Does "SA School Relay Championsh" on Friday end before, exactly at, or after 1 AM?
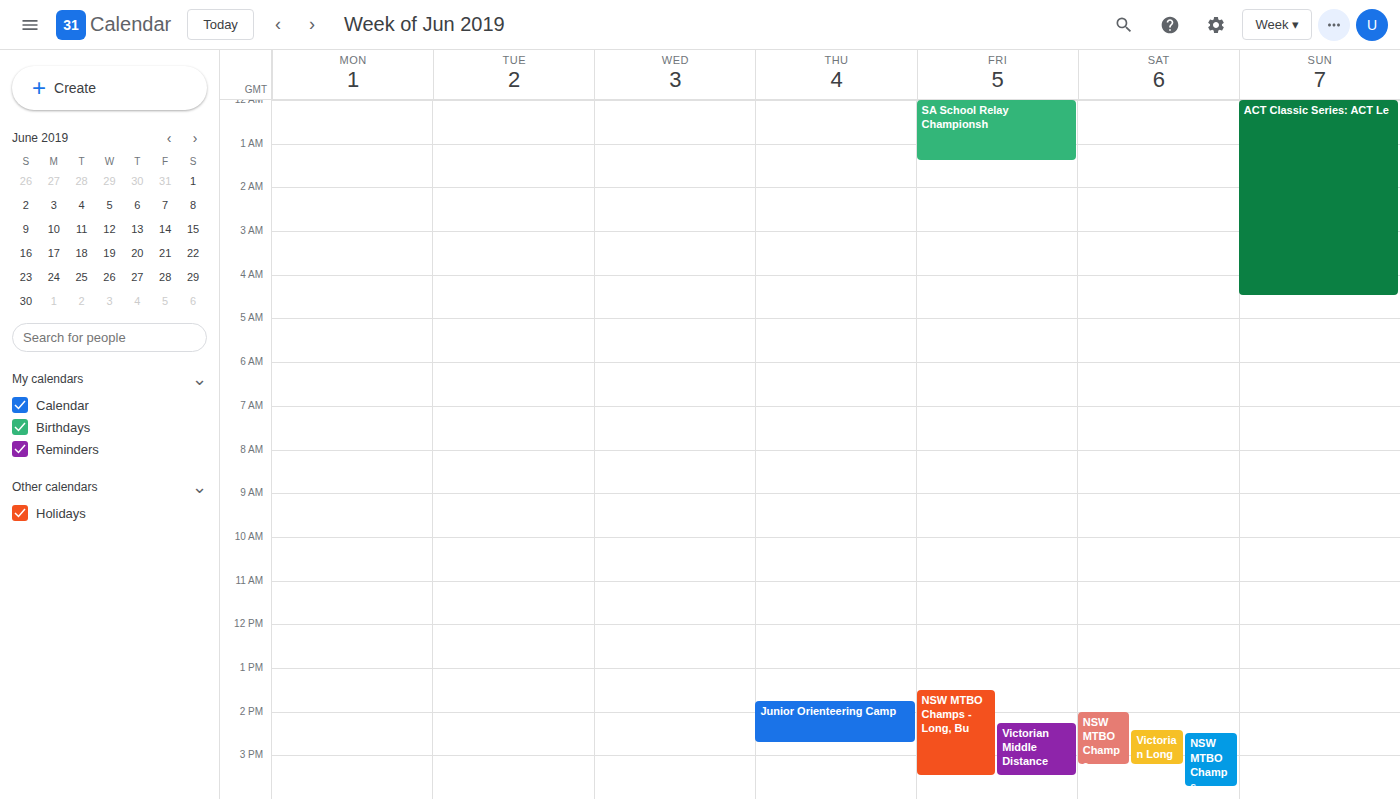
1:25 AM -- after 1 AM, 25 minutes below the 1 AM line.